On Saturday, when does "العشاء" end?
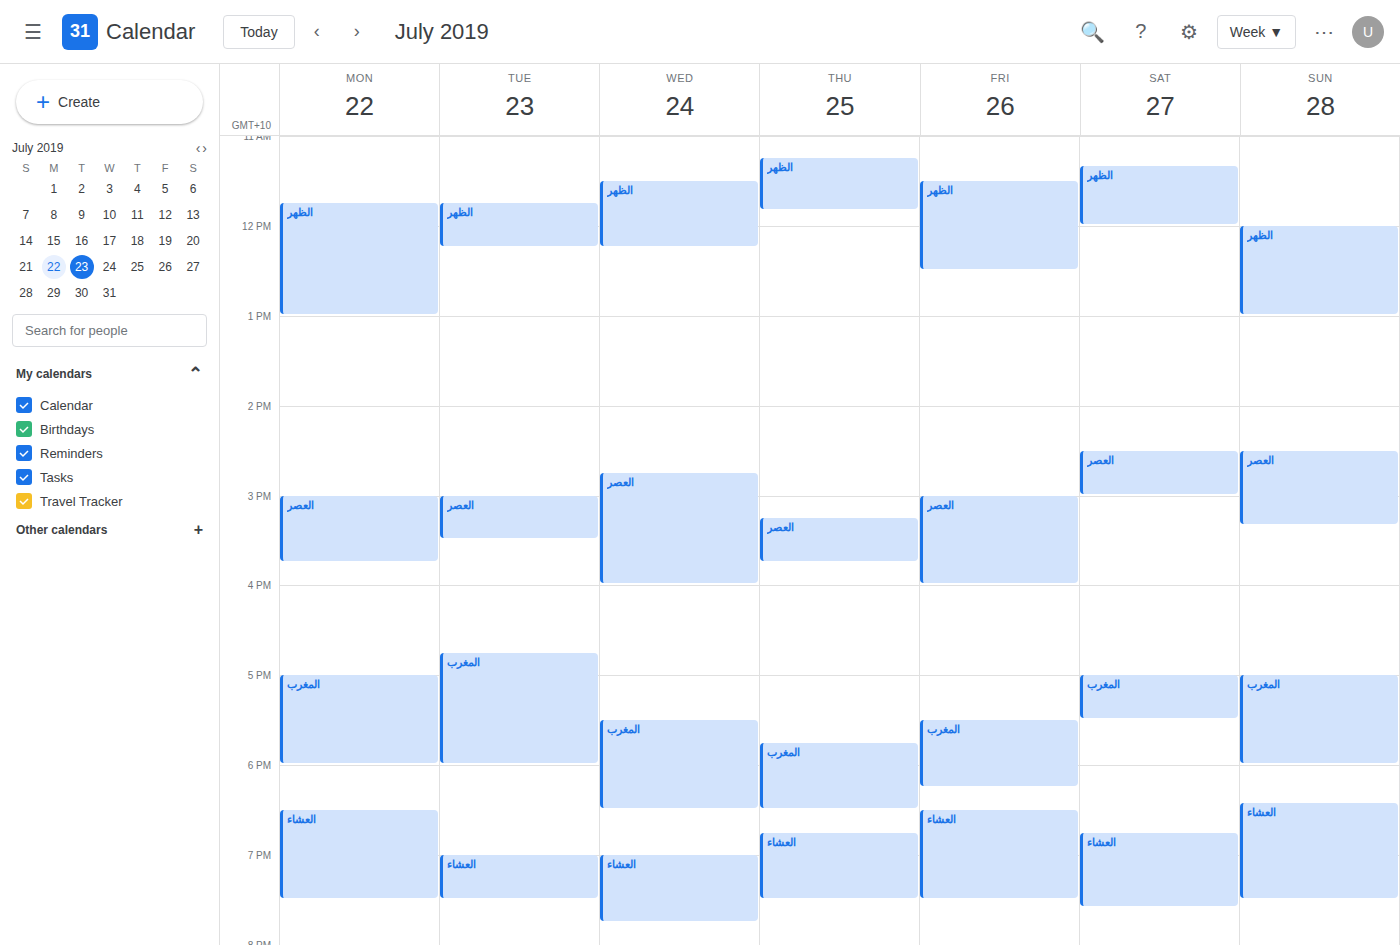
7:35 PM